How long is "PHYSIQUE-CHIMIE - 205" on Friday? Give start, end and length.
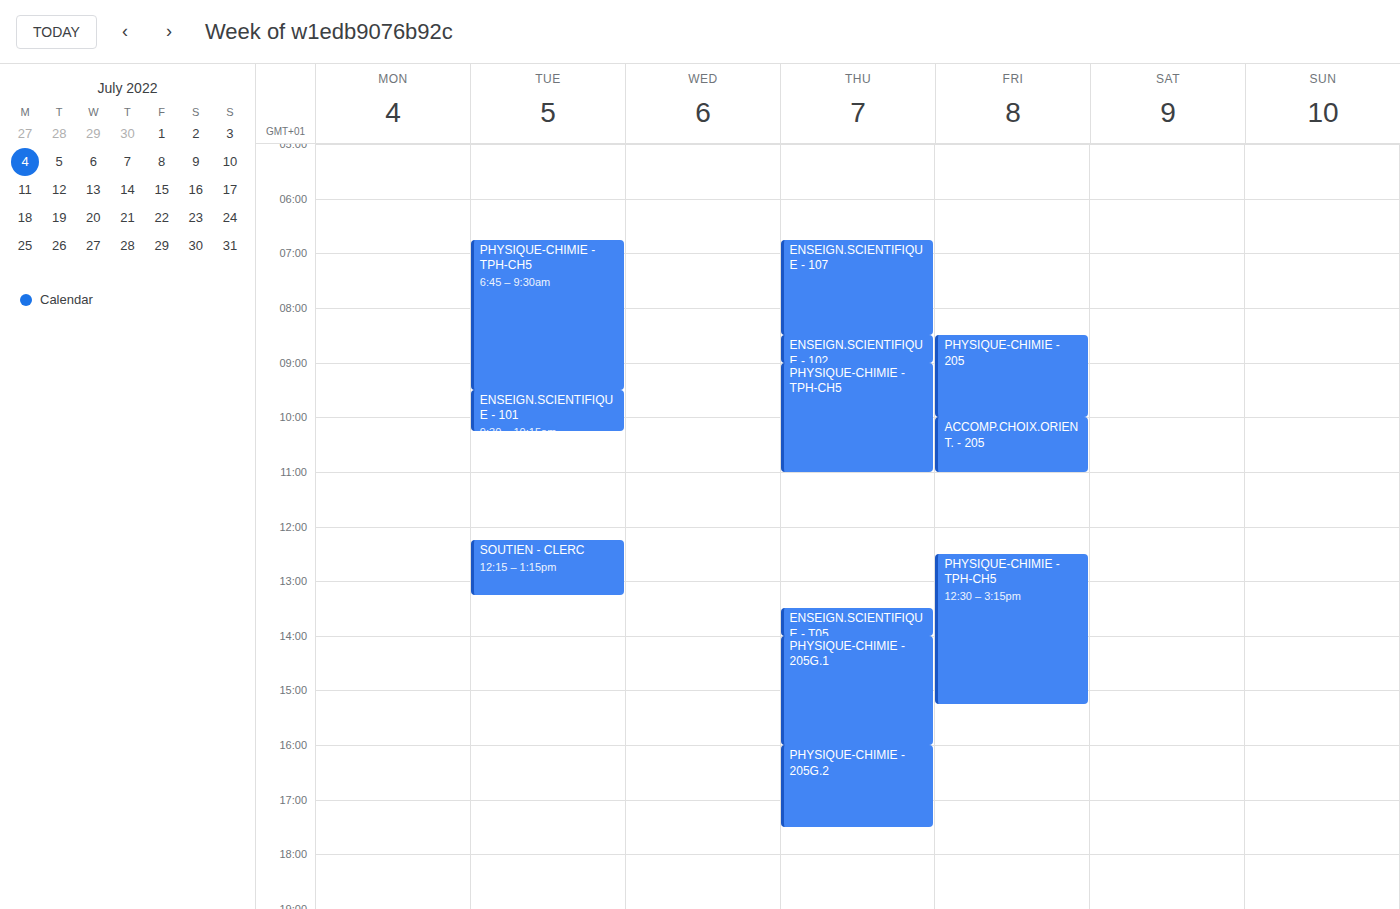
8:30 AM to 10:00 AM, 1 hour 30 minutes